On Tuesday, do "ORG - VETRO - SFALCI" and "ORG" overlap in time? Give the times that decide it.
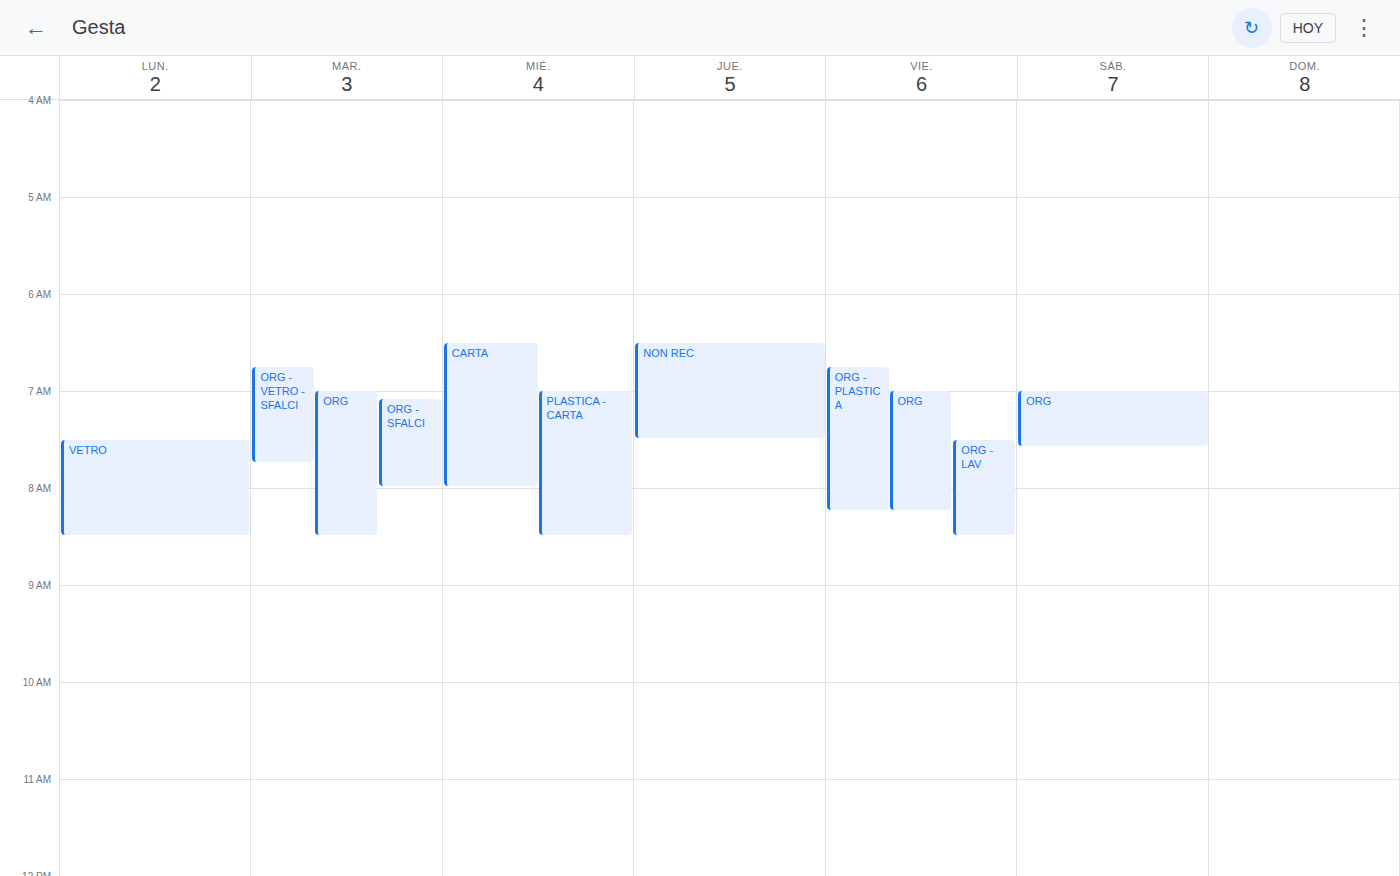
"ORG" starts at 7:00 AM, before "ORG - VETRO - SFALCI" ends at 7:45 AM -- they overlap.